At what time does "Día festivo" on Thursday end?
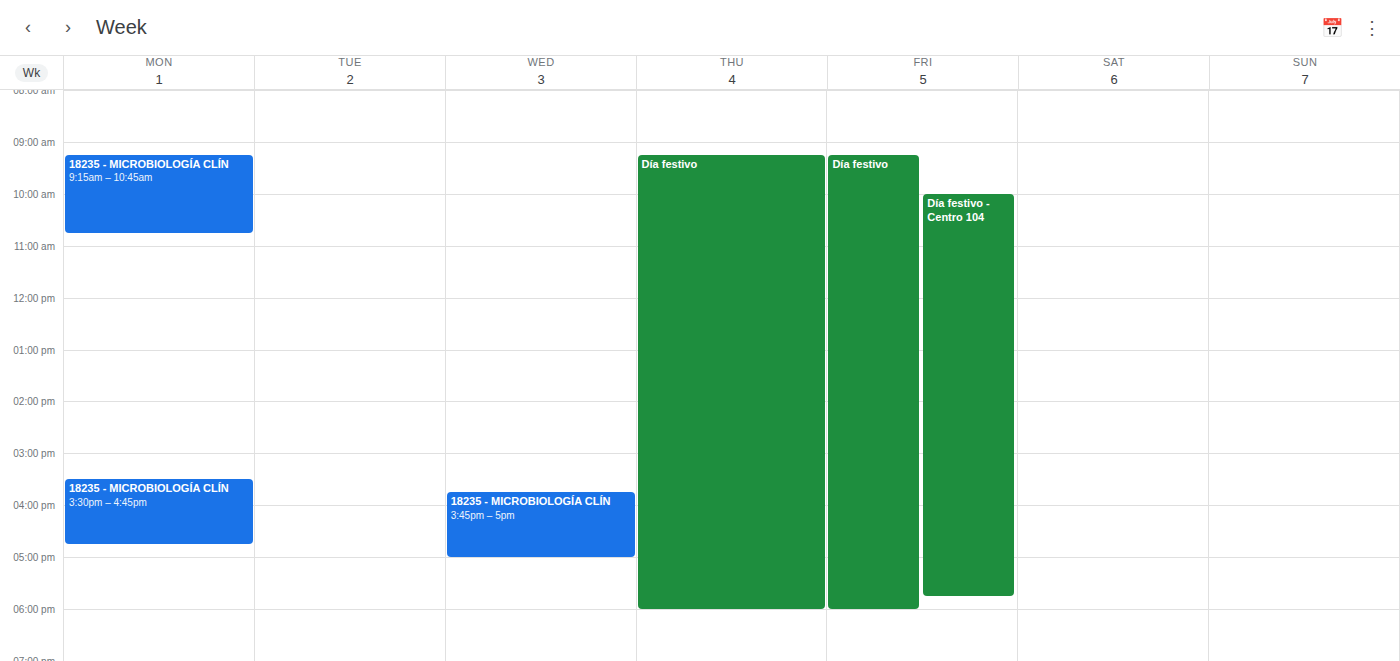
6:00 PM